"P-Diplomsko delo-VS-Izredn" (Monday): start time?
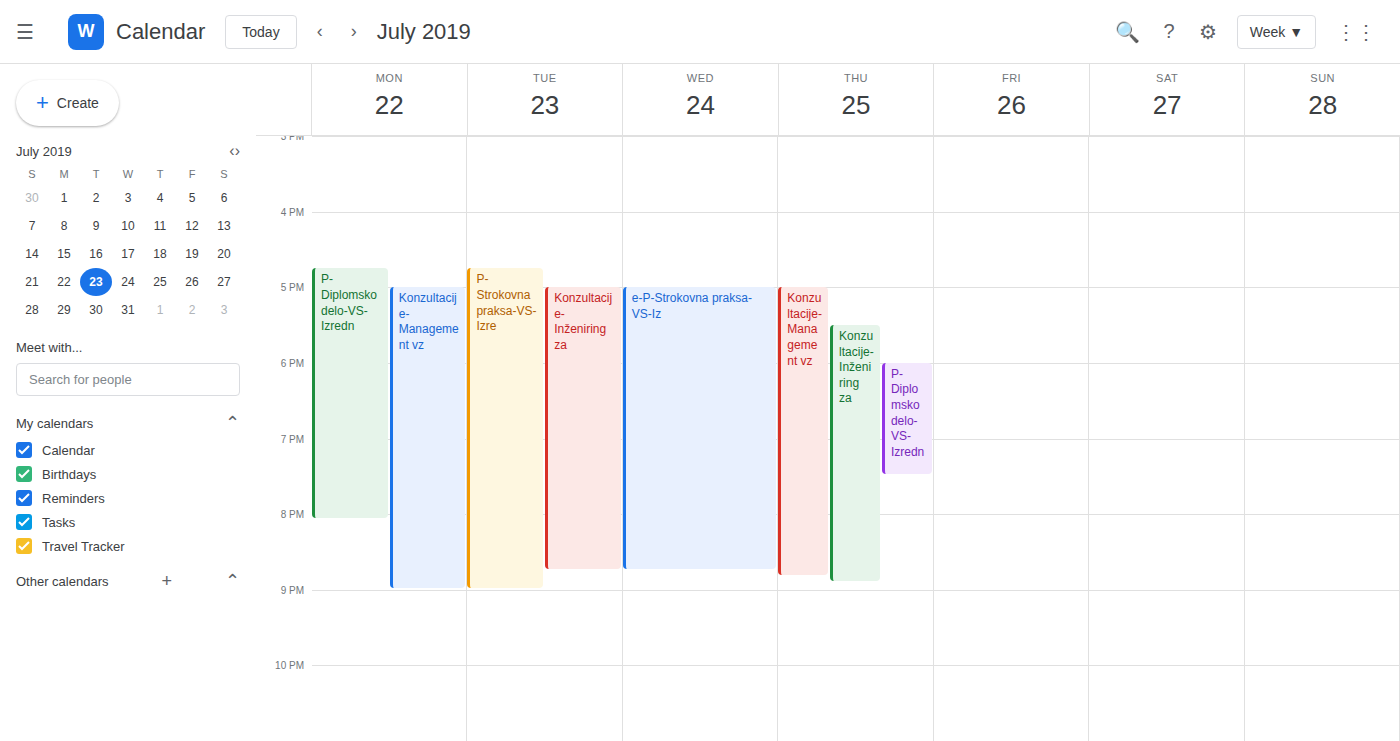
4:45 PM